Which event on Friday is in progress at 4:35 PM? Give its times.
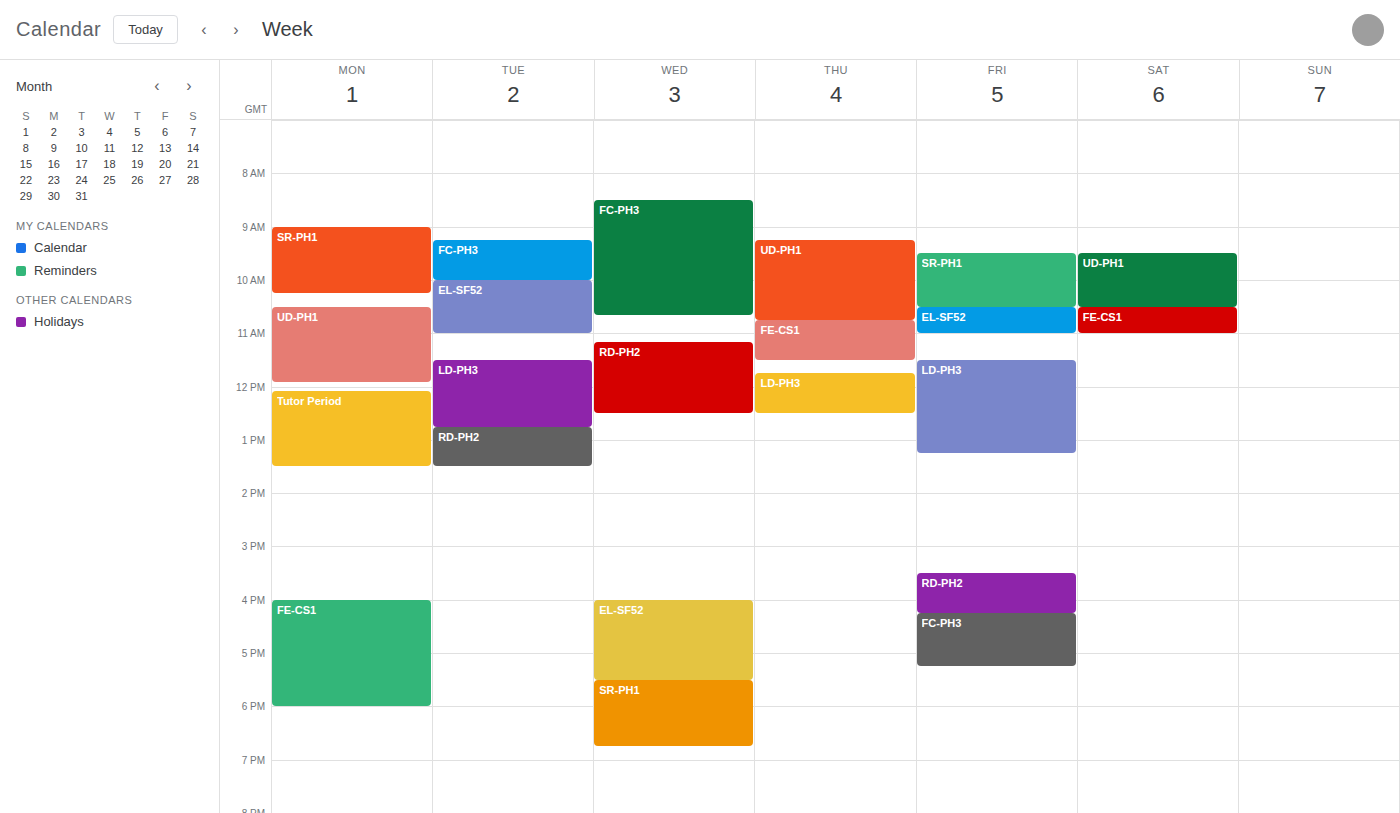
"FC-PH3", 4:15 PM to 5:15 PM